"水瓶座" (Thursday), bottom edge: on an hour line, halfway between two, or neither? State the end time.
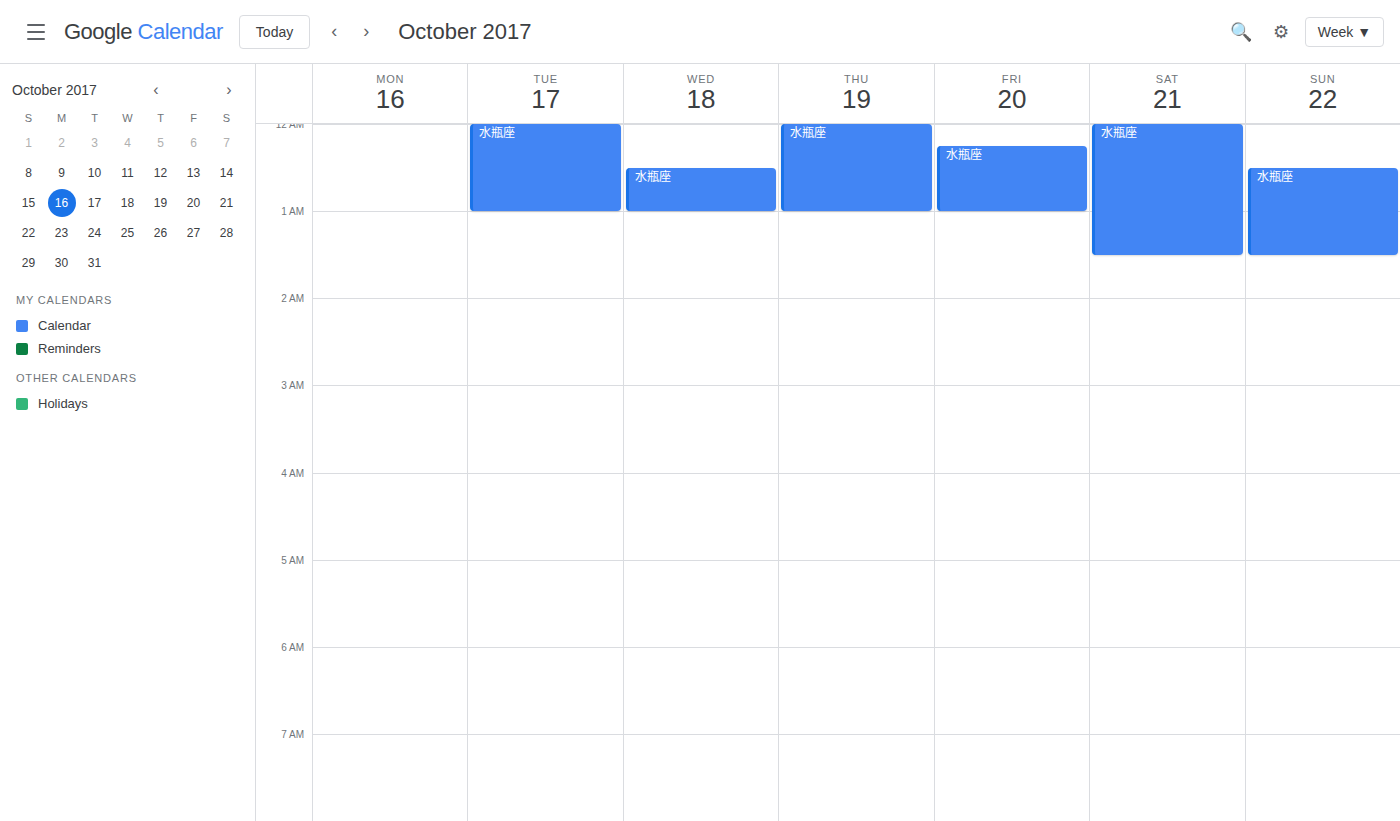
1:00 AM -- exactly on the 1 AM line.